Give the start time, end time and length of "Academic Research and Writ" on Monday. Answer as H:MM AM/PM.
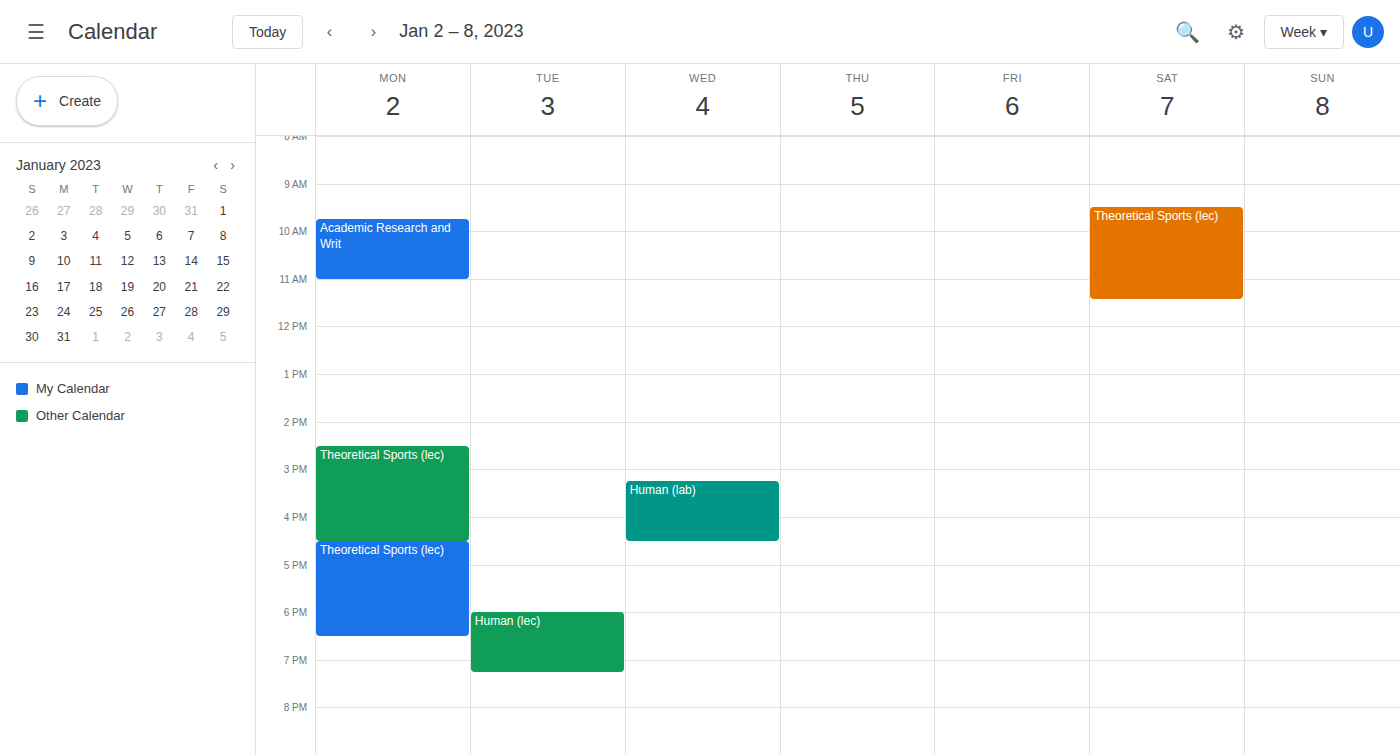
9:45 AM to 11:00 AM, 1 hour 15 minutes